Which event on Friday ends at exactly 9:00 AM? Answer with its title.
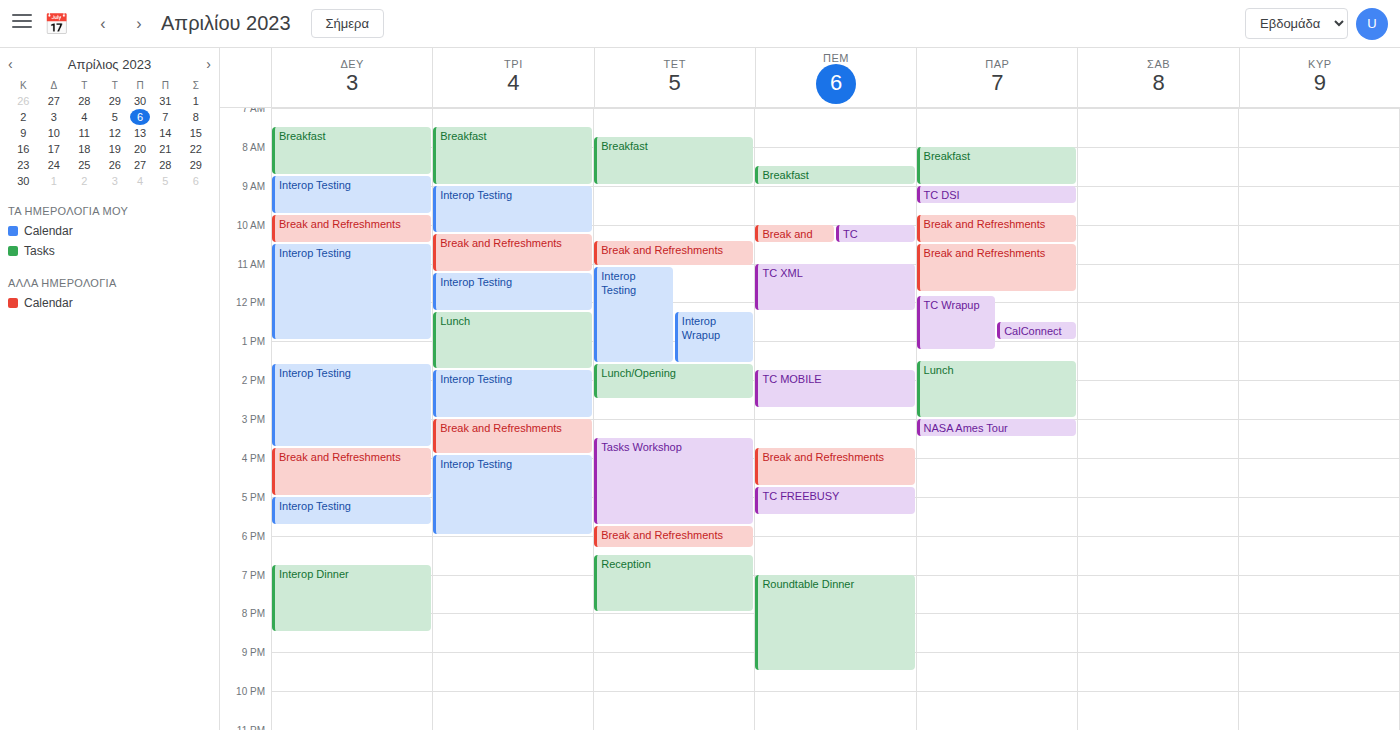
"Breakfast"